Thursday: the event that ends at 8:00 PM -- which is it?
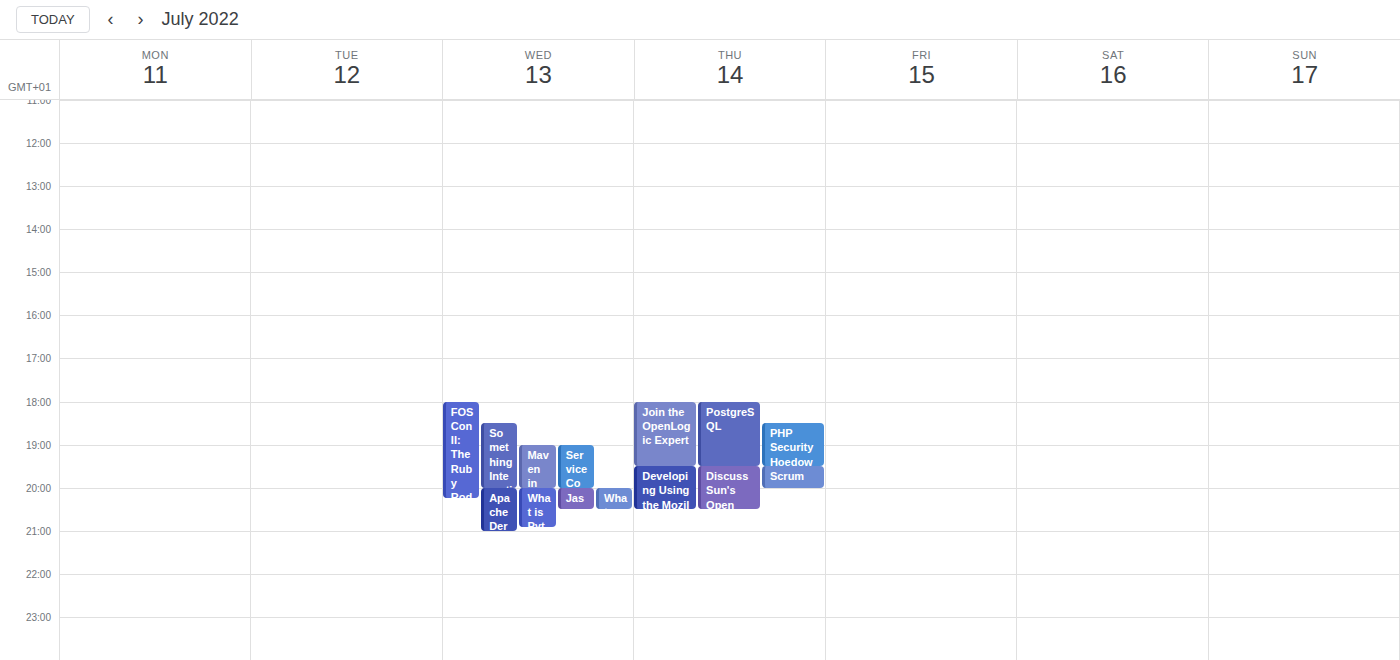
"Scrum"